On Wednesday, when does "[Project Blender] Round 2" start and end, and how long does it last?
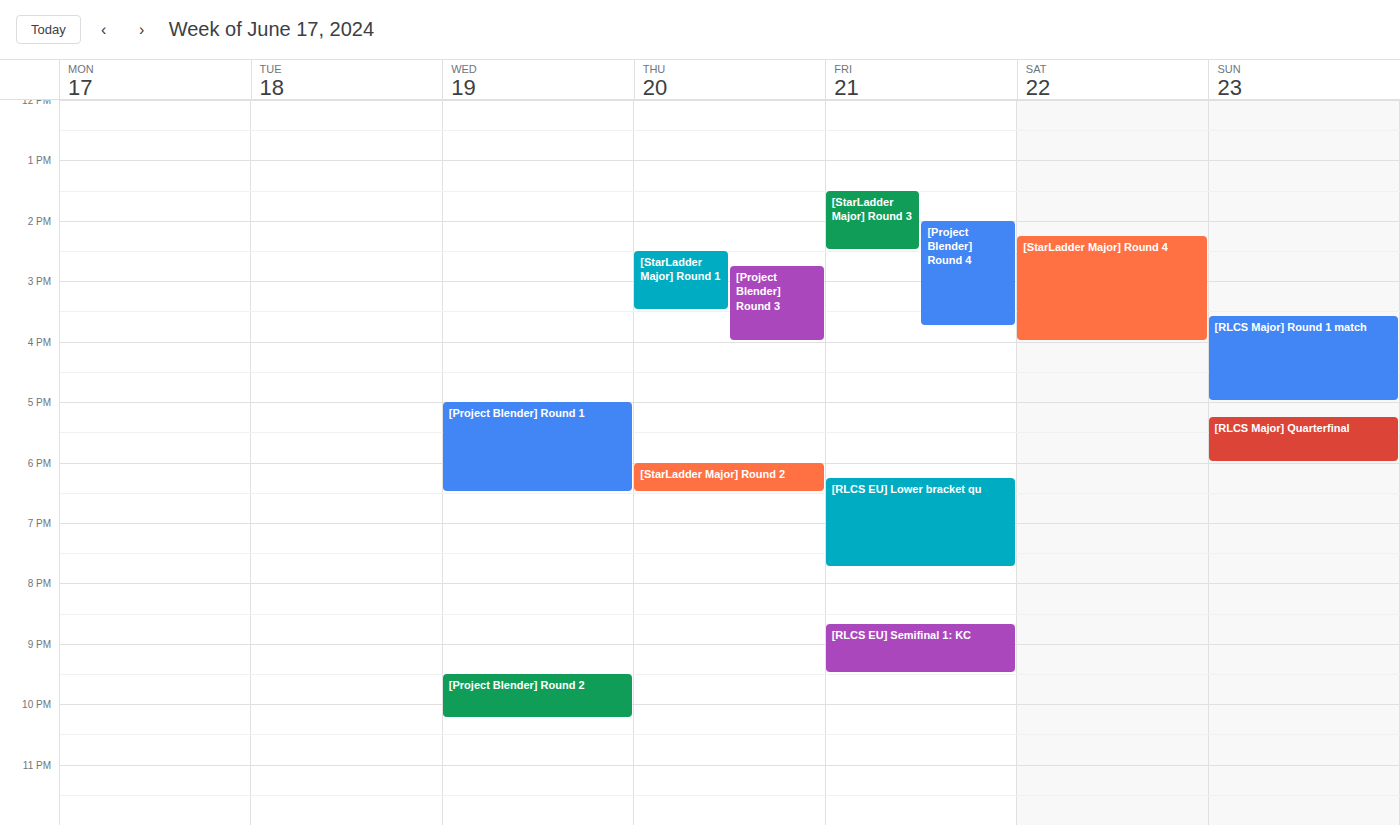
9:30 PM to 10:15 PM, 45 minutes